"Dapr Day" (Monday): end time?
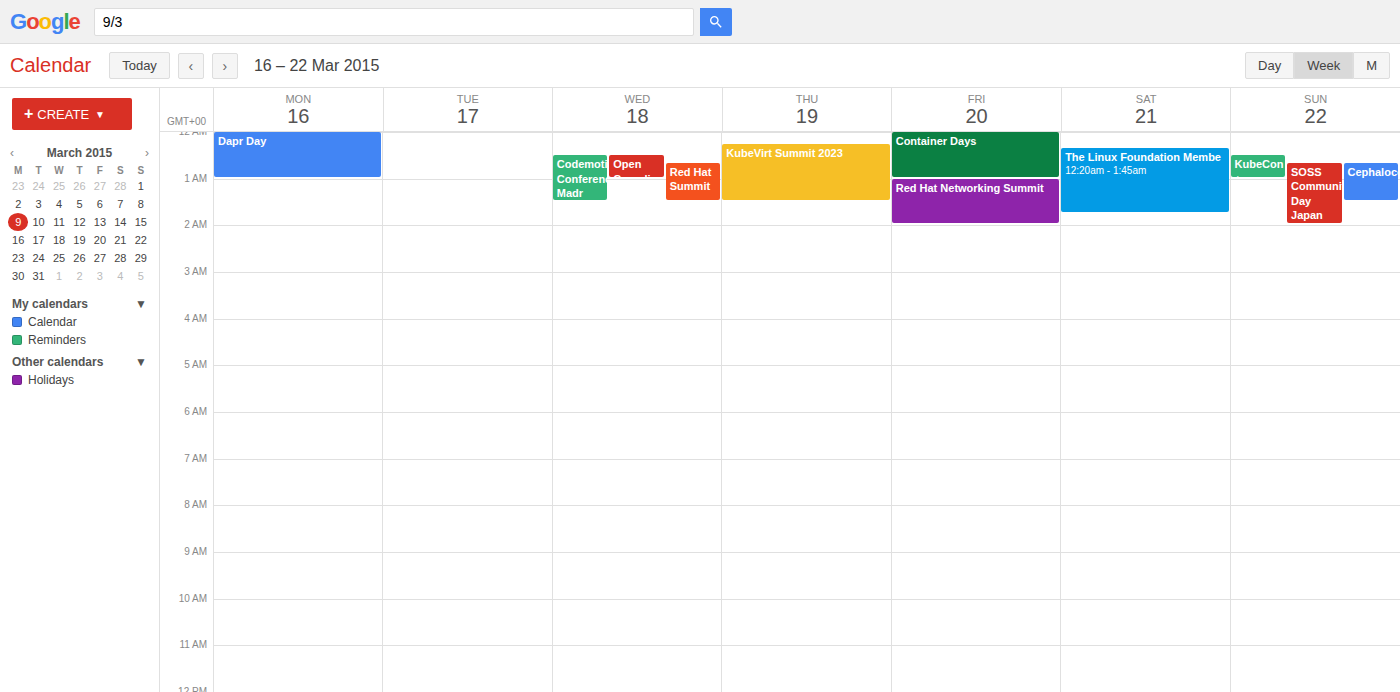
1:00 AM